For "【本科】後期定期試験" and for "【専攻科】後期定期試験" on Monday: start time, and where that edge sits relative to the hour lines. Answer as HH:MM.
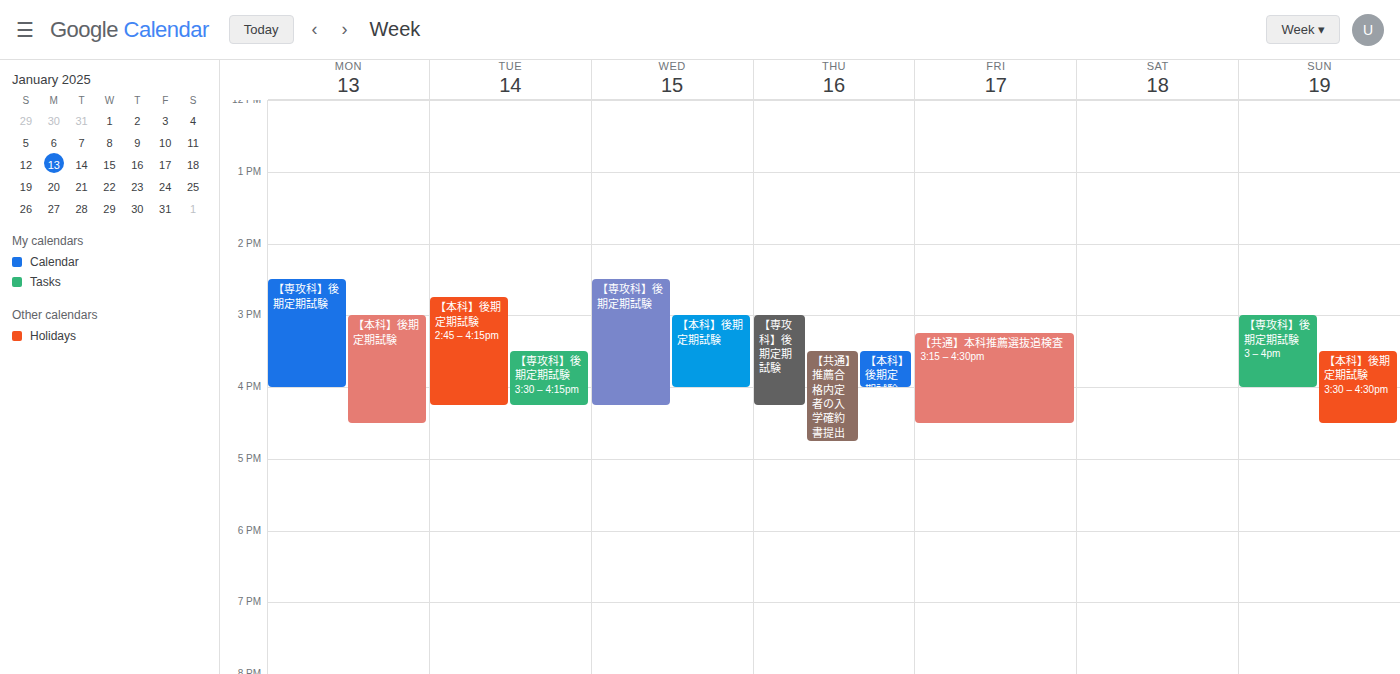
"【本科】後期定期試験": 15:00, exactly on the 15:00 line. "【専攻科】後期定期試験": 14:30, halfway between the 14:00 and 15:00 lines.